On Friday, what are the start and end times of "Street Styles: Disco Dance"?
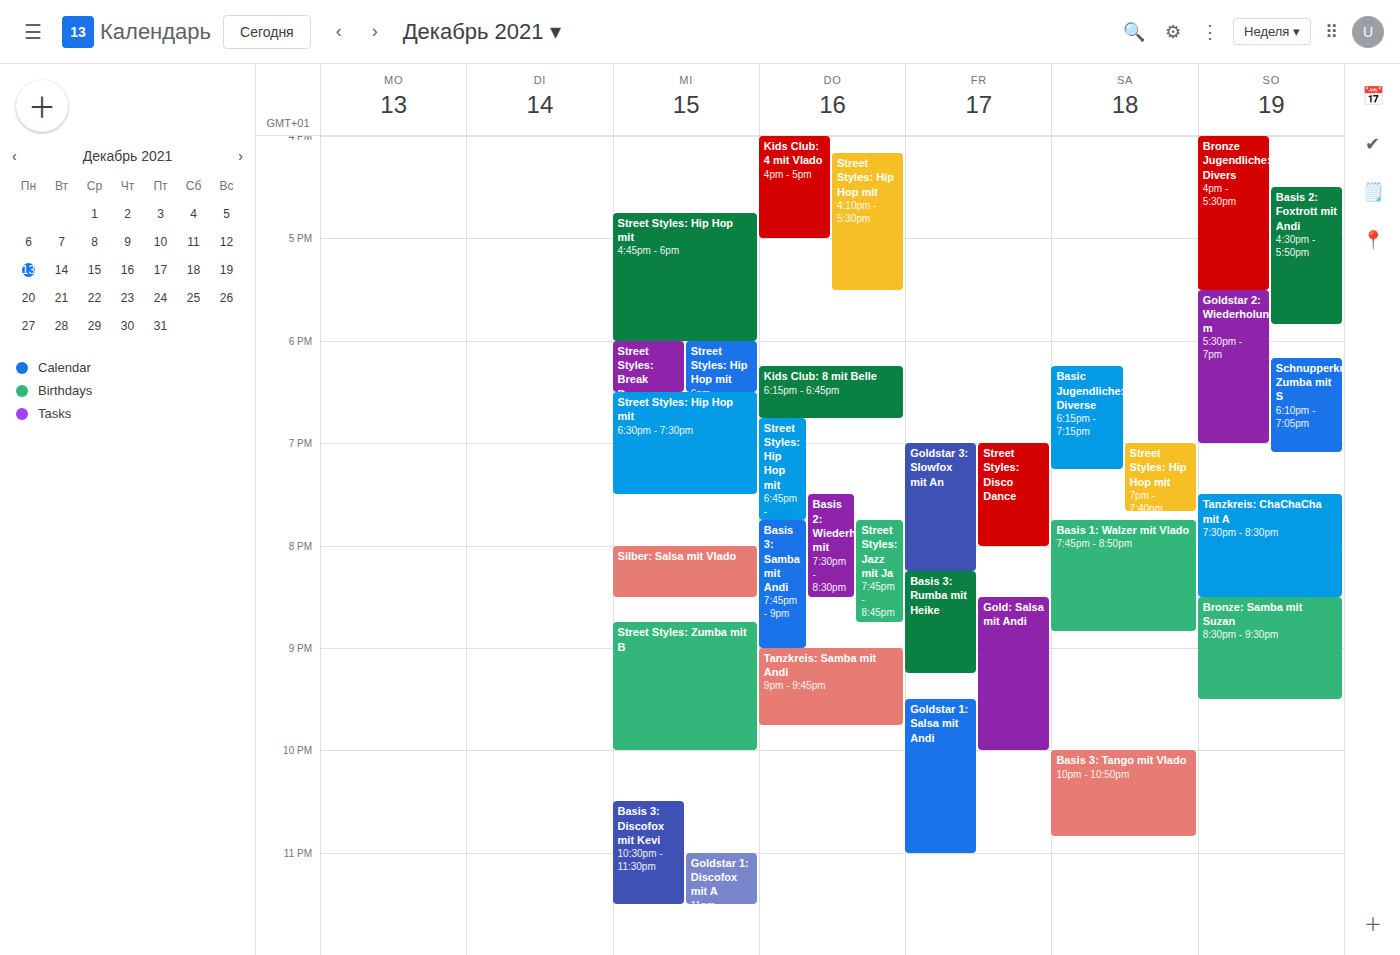
19:00 to 20:00